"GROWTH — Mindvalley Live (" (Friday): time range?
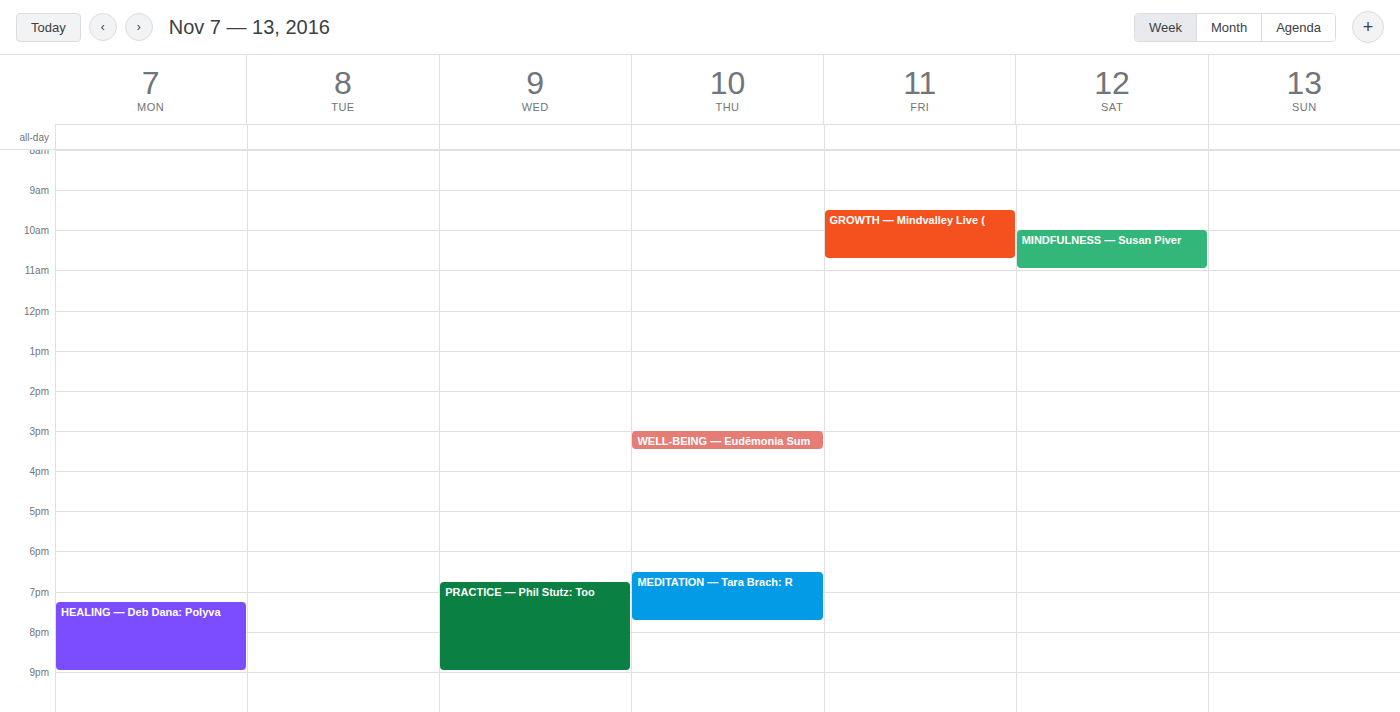
9:30 AM to 10:45 AM